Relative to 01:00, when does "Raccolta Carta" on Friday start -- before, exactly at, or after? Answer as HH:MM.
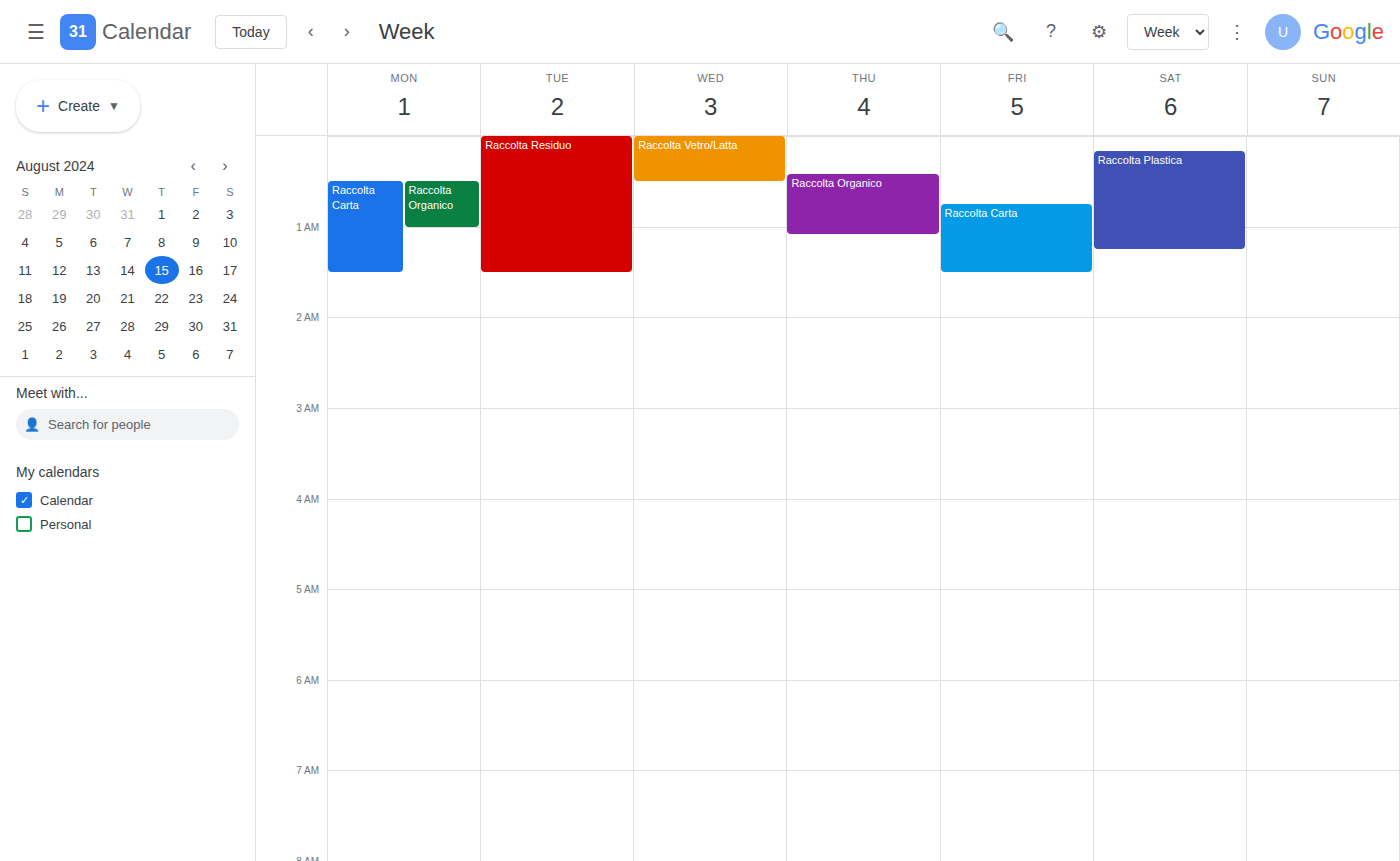
00:45 -- before 01:00, 15 minutes above the 01:00 line.